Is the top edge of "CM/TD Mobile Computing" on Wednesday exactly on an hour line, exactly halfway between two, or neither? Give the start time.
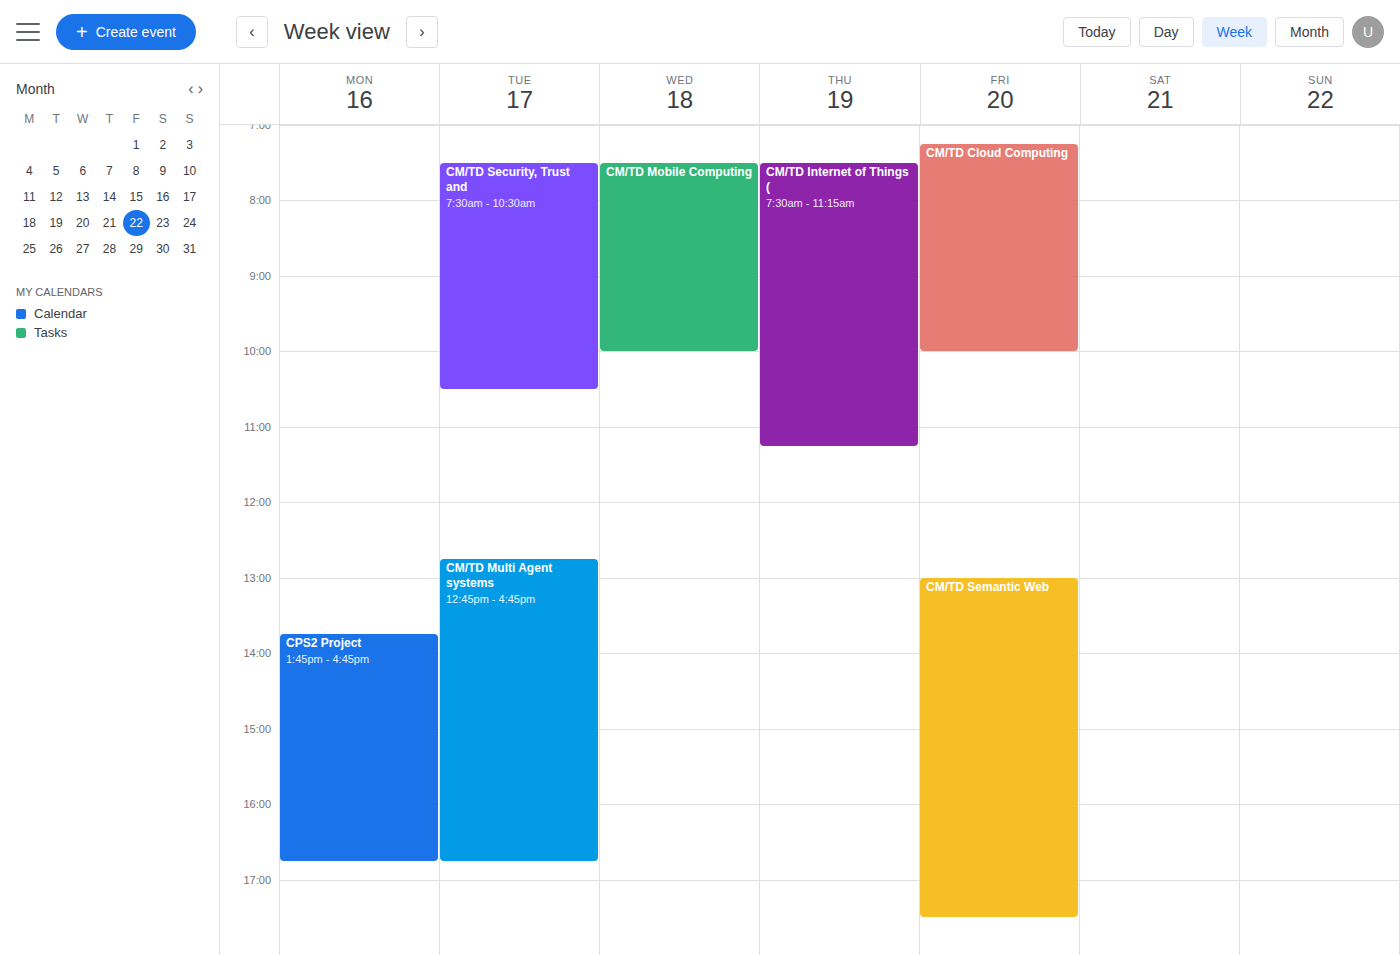
7:30 AM -- halfway between the 7 AM and 8 AM lines.